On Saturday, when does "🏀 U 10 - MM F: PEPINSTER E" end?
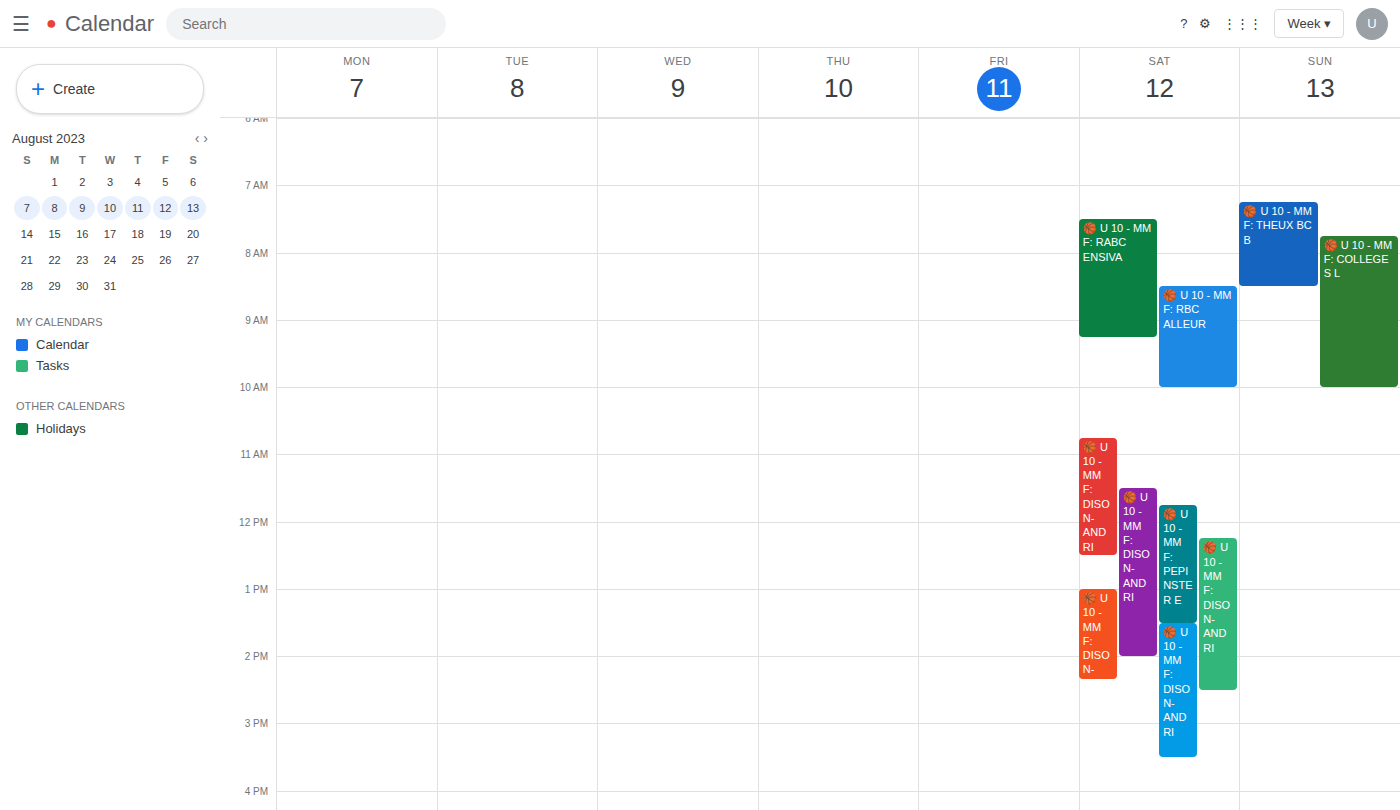
1:30 PM